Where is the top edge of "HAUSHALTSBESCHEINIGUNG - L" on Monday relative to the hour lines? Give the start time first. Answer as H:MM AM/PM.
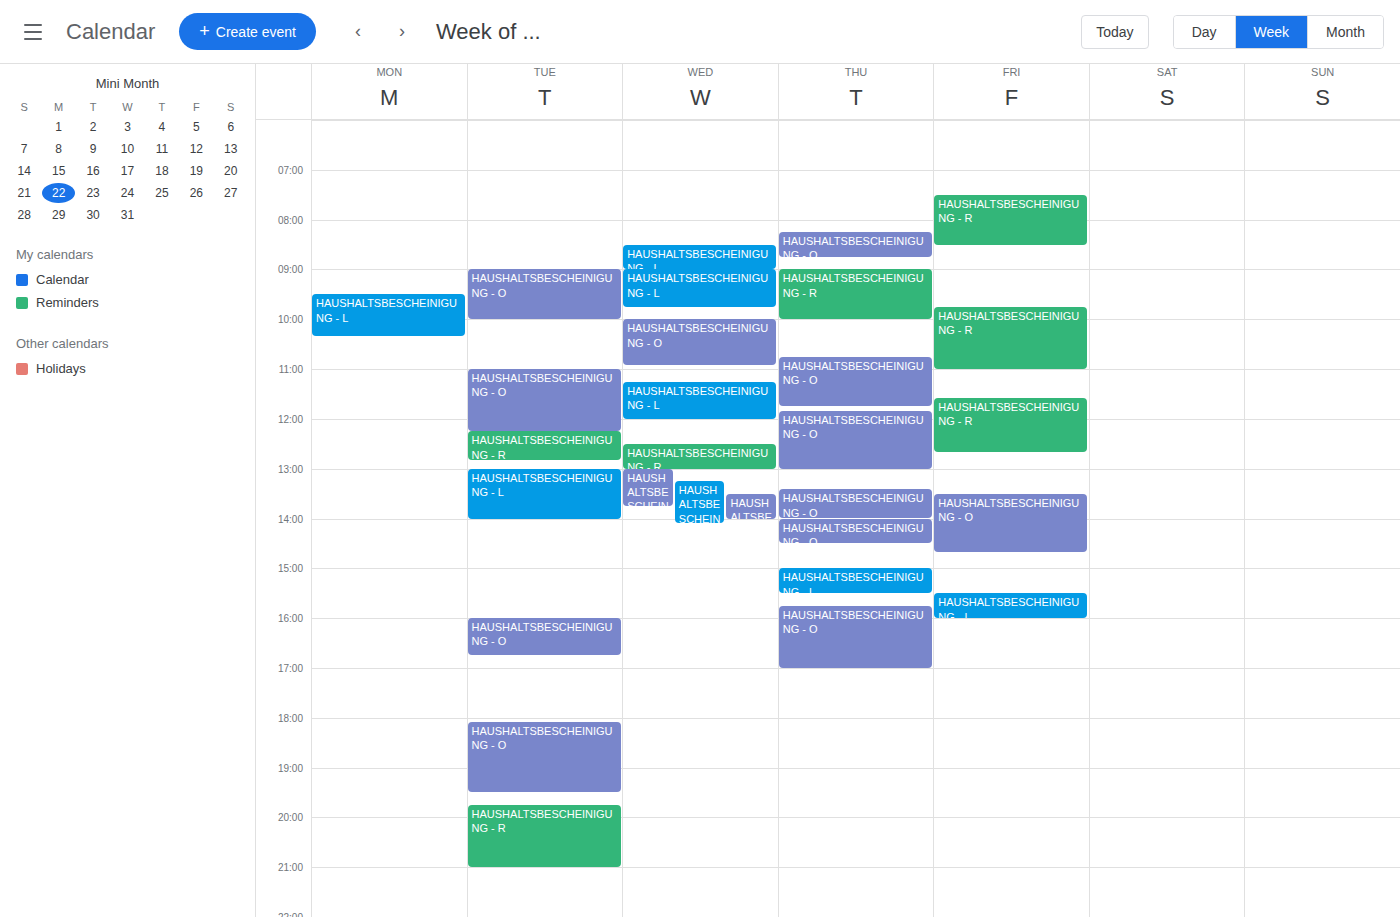
9:30 AM -- halfway between the 9 AM and 10 AM lines.